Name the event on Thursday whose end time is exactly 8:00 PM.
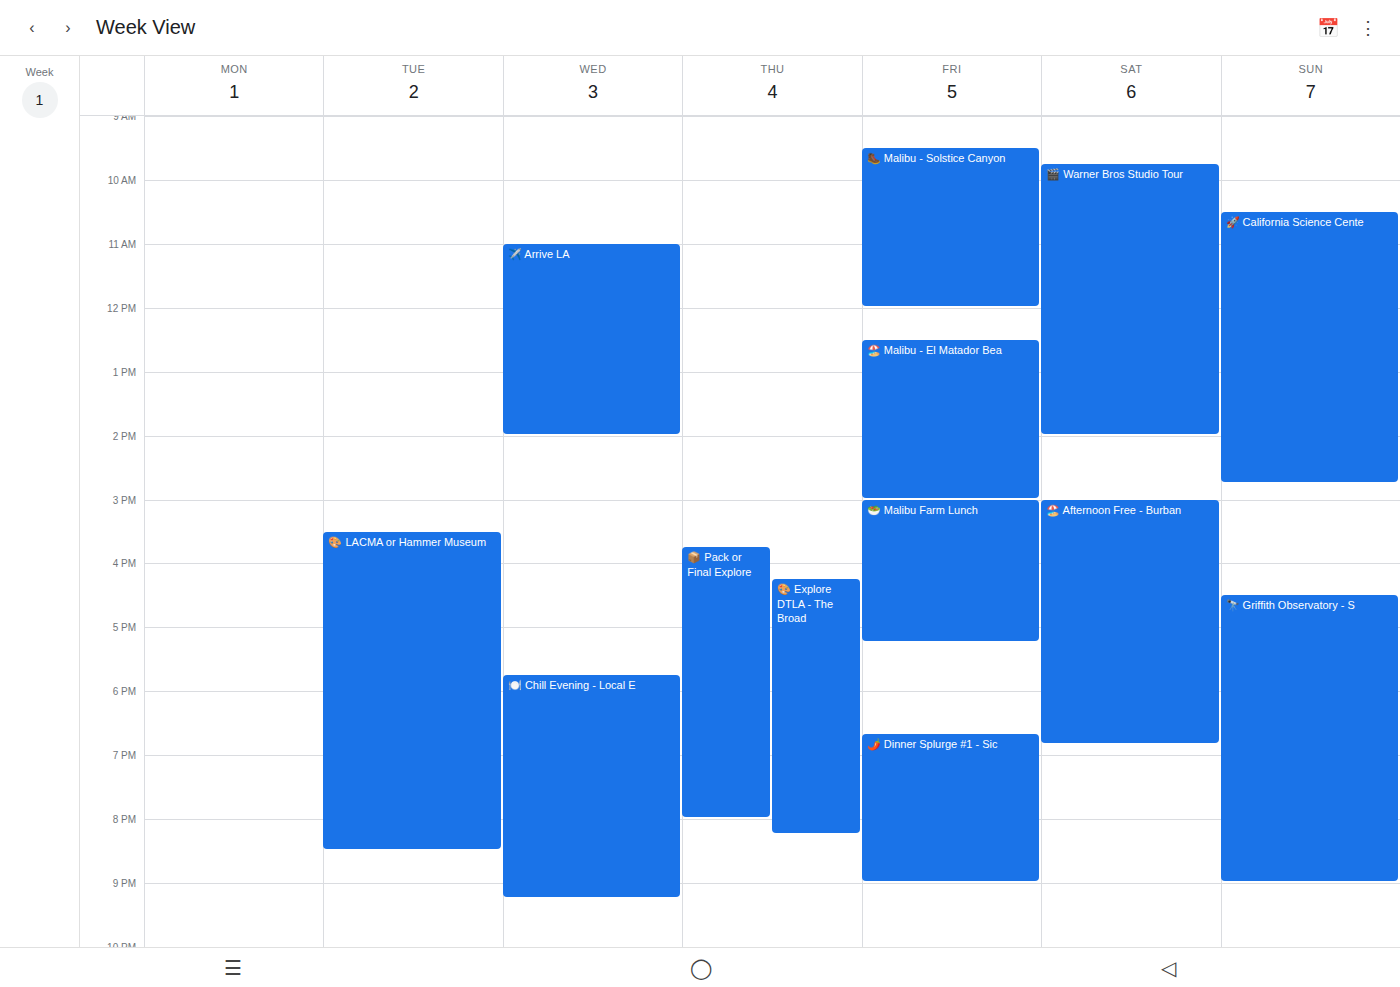
"📦 Pack or Final Explore"